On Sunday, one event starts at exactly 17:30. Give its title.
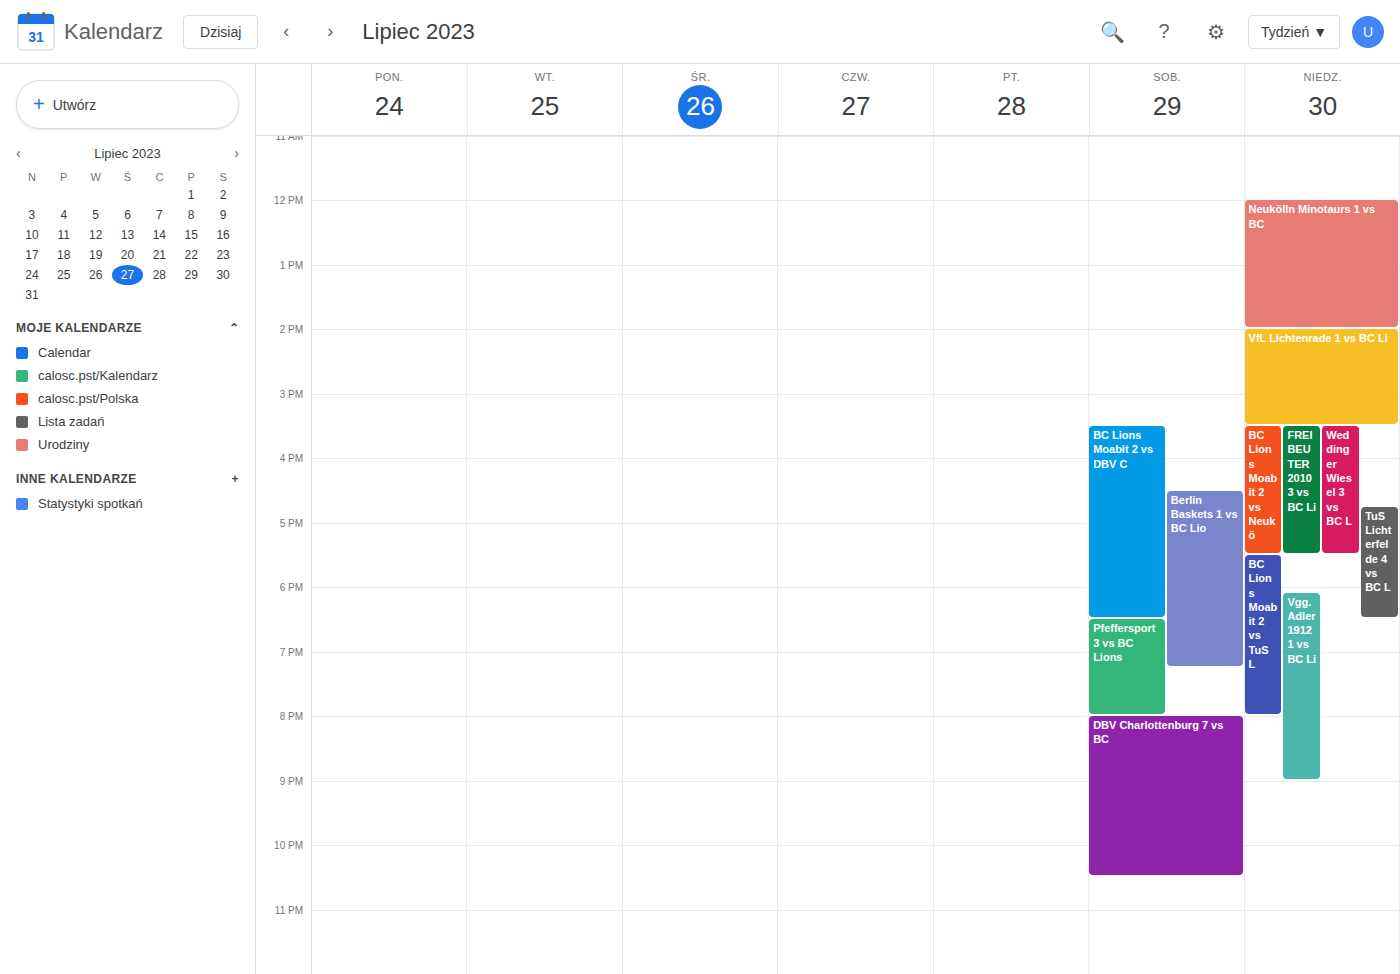
"BC Lions Moabit 2 vs TuS L"